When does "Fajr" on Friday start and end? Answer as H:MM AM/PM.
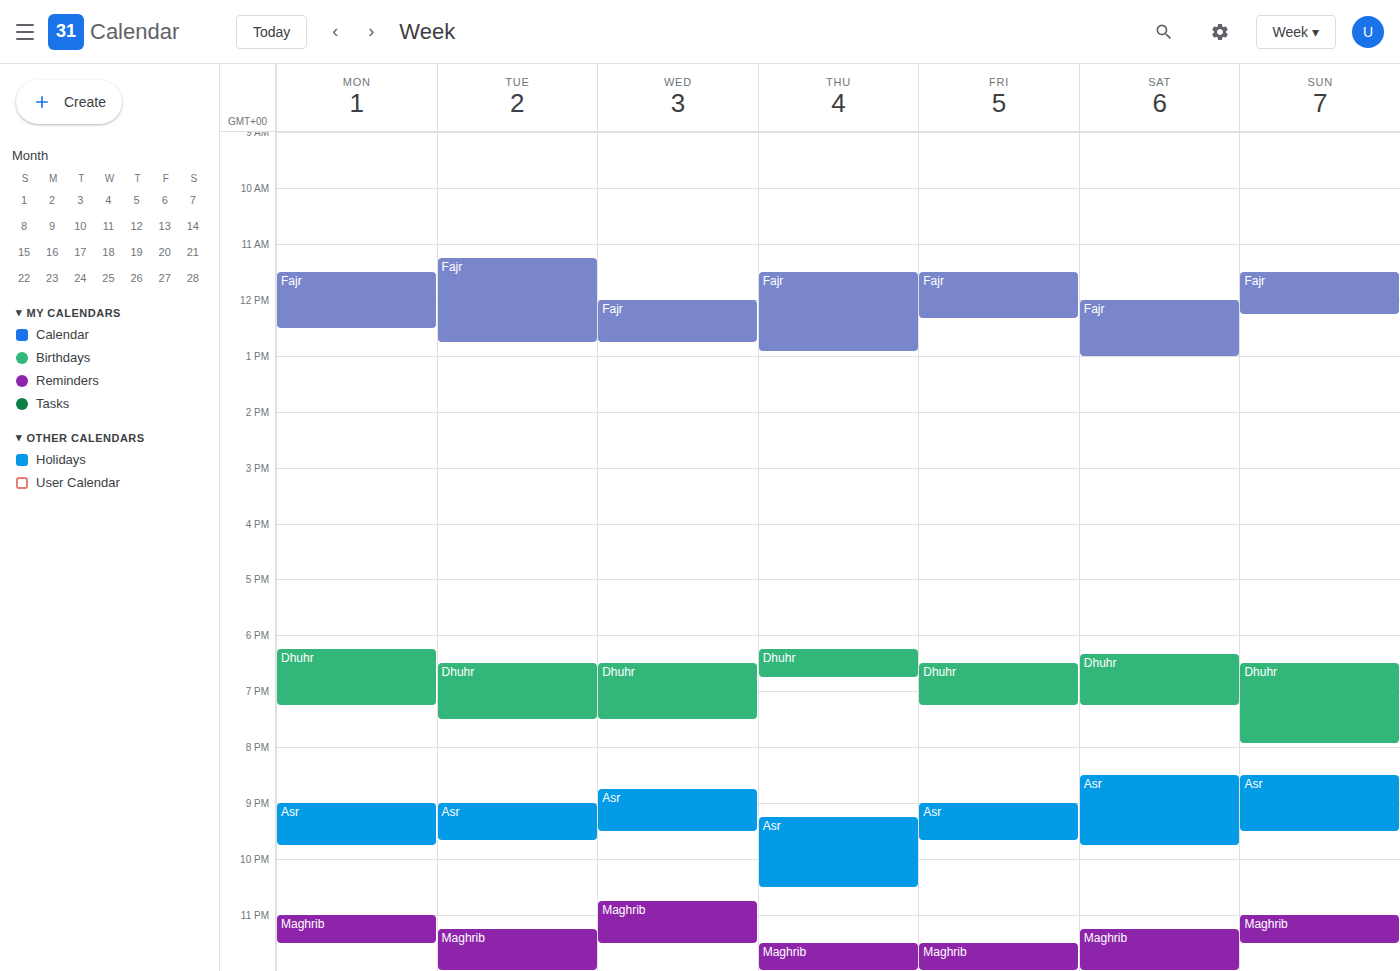
11:30 AM to 12:20 PM